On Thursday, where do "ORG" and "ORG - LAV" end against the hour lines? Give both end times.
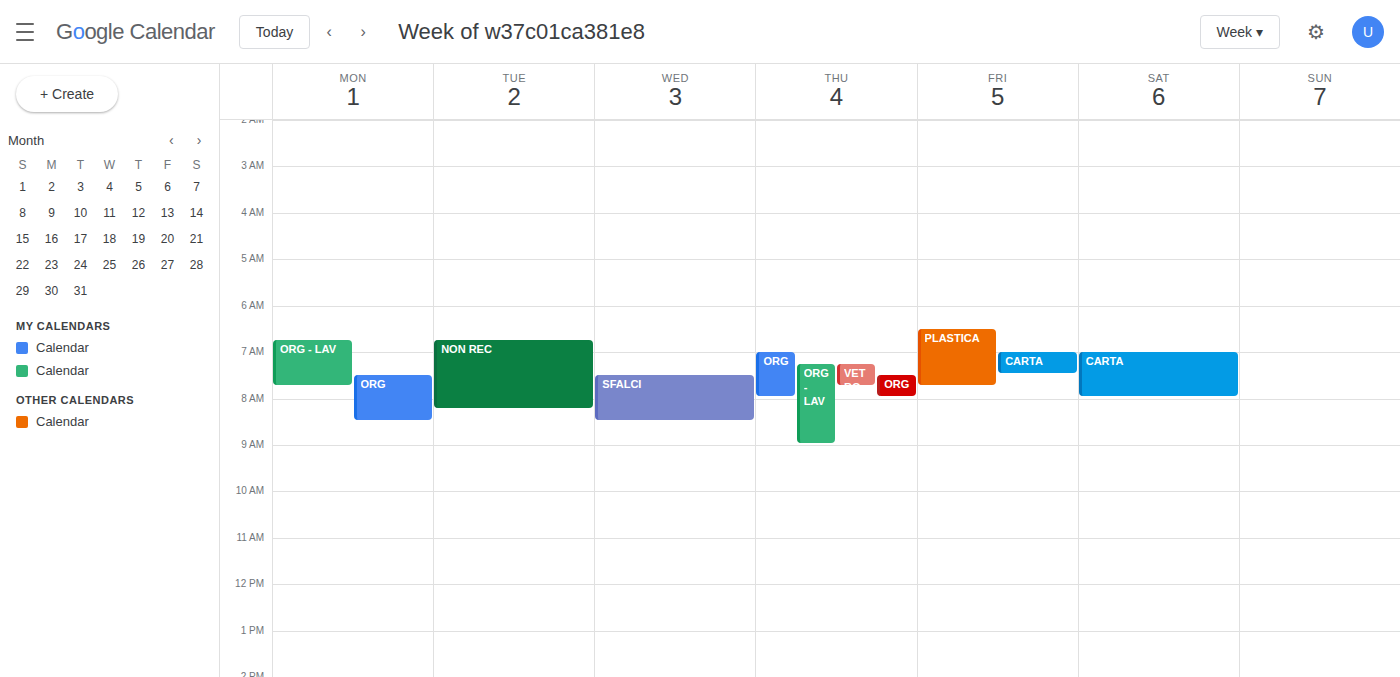
"ORG": 08:00, exactly on the 08:00 line. "ORG - LAV": 09:00, exactly on the 09:00 line.